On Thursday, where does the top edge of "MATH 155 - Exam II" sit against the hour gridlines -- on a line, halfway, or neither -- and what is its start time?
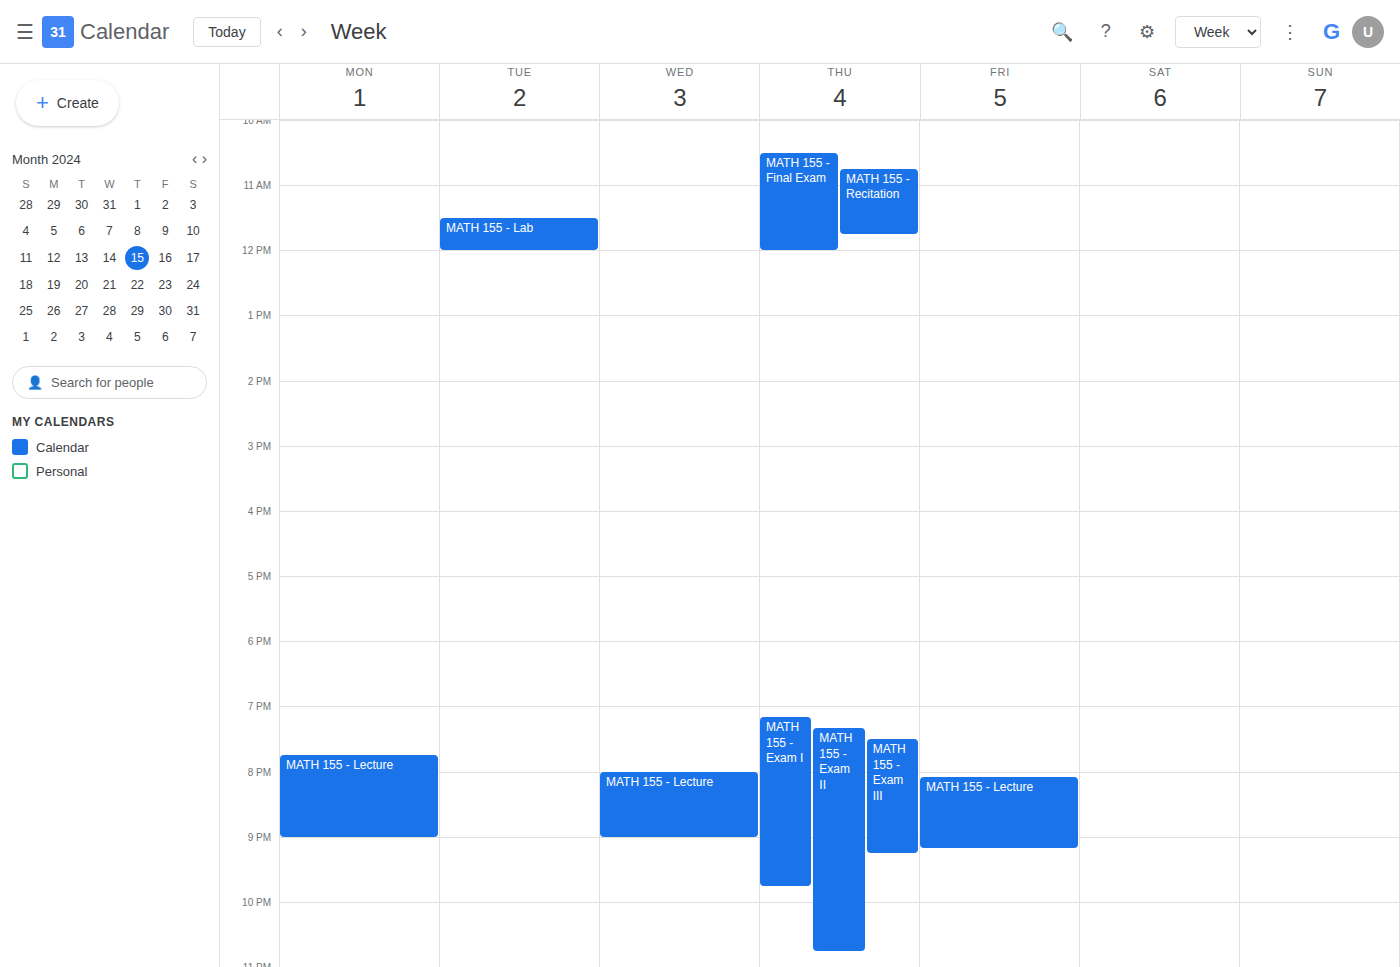
7:20 PM -- neither: 20 minutes below the 7 PM line and 40 minutes above the 8 PM line.